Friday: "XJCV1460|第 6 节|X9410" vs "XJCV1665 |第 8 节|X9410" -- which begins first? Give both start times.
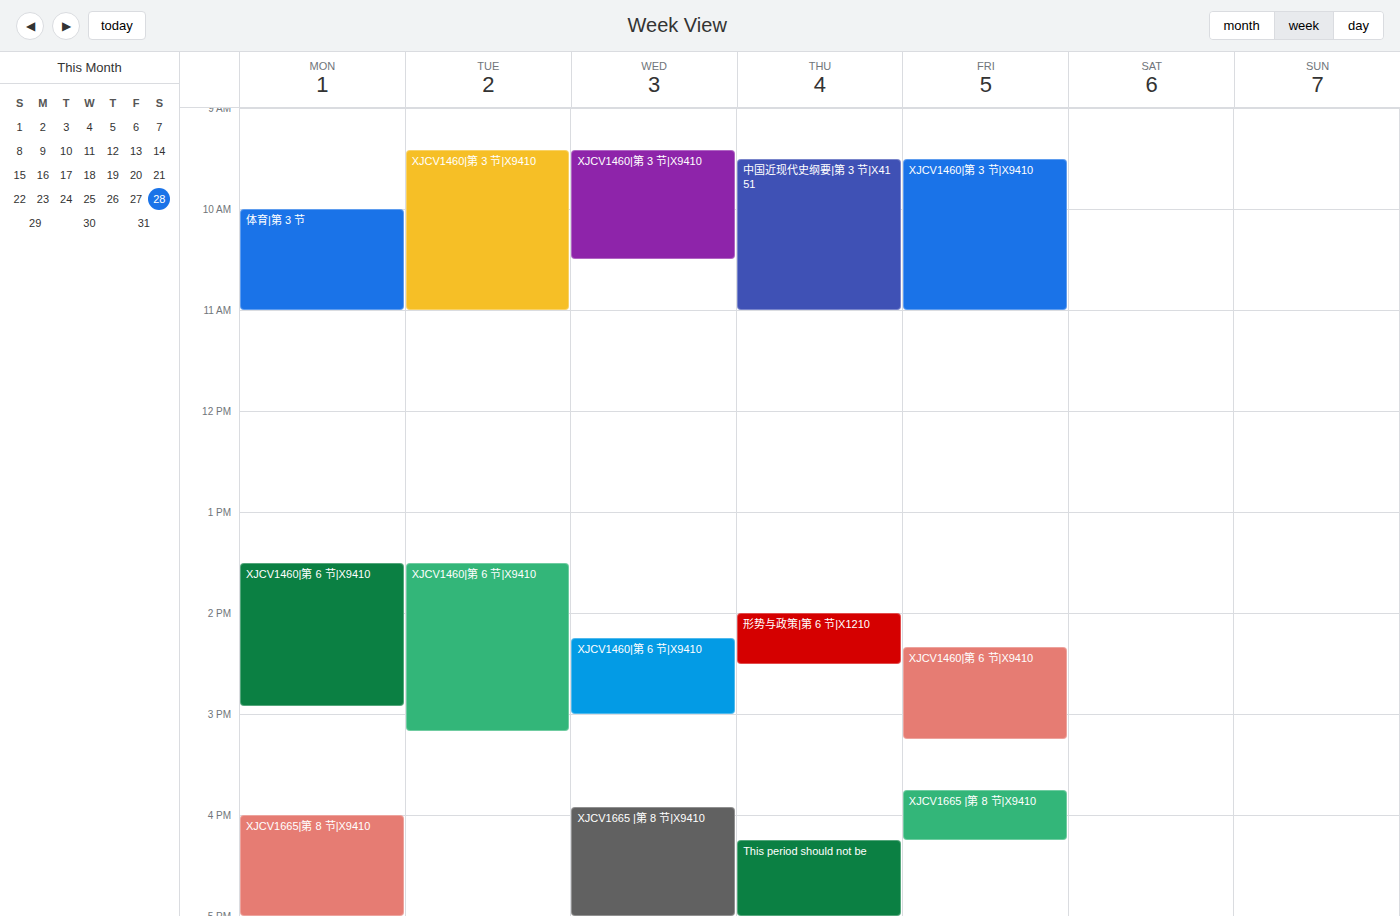
"XJCV1460|第 6 节|X9410" 2:20 PM; "XJCV1665 |第 8 节|X9410" 3:45 PM.